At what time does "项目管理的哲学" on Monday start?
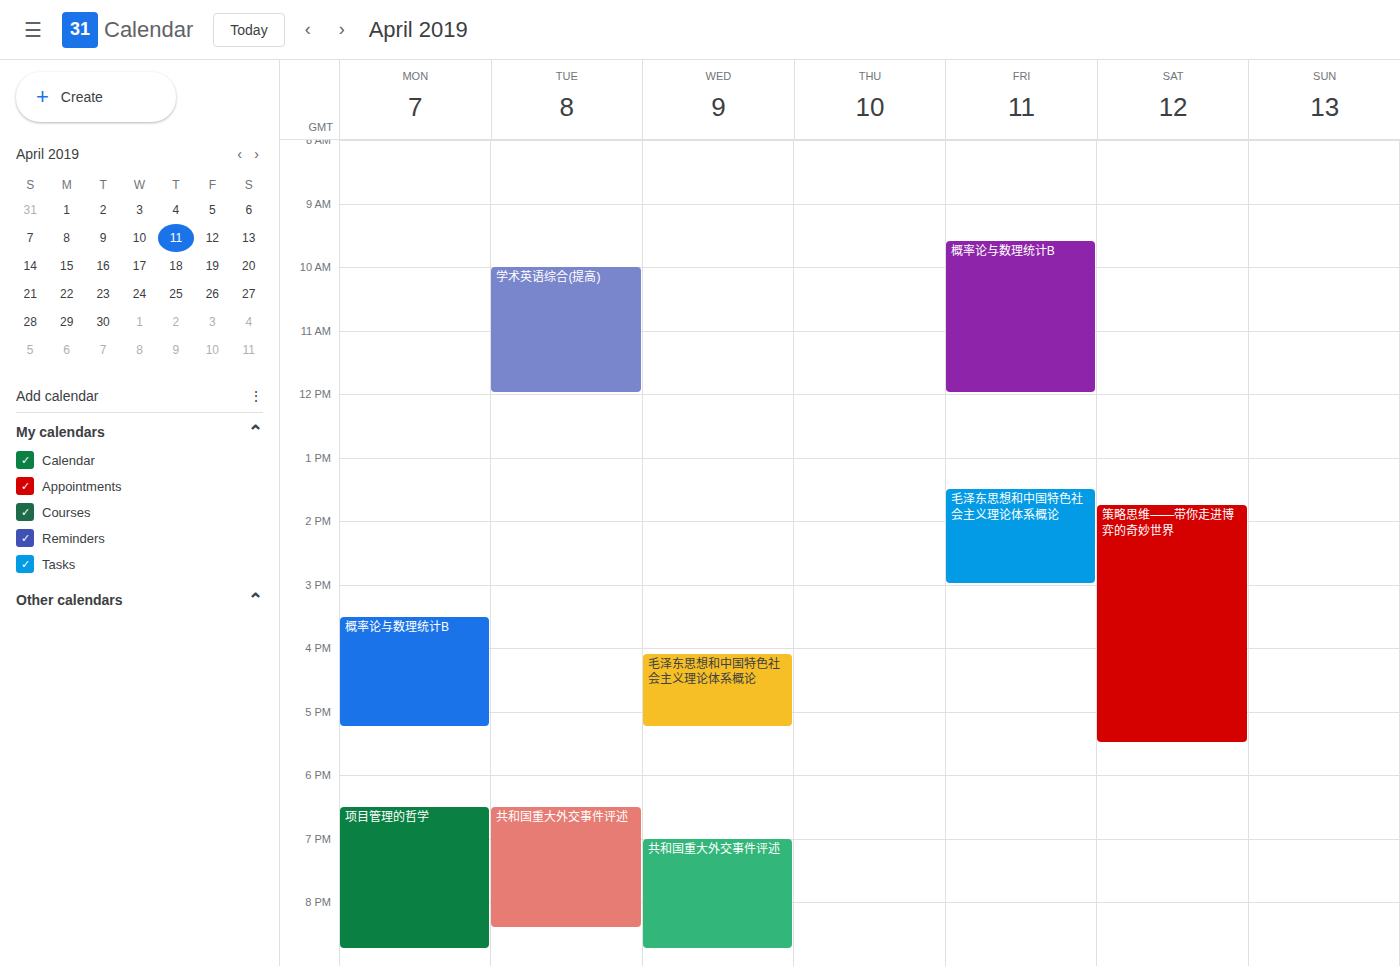
6:30 PM